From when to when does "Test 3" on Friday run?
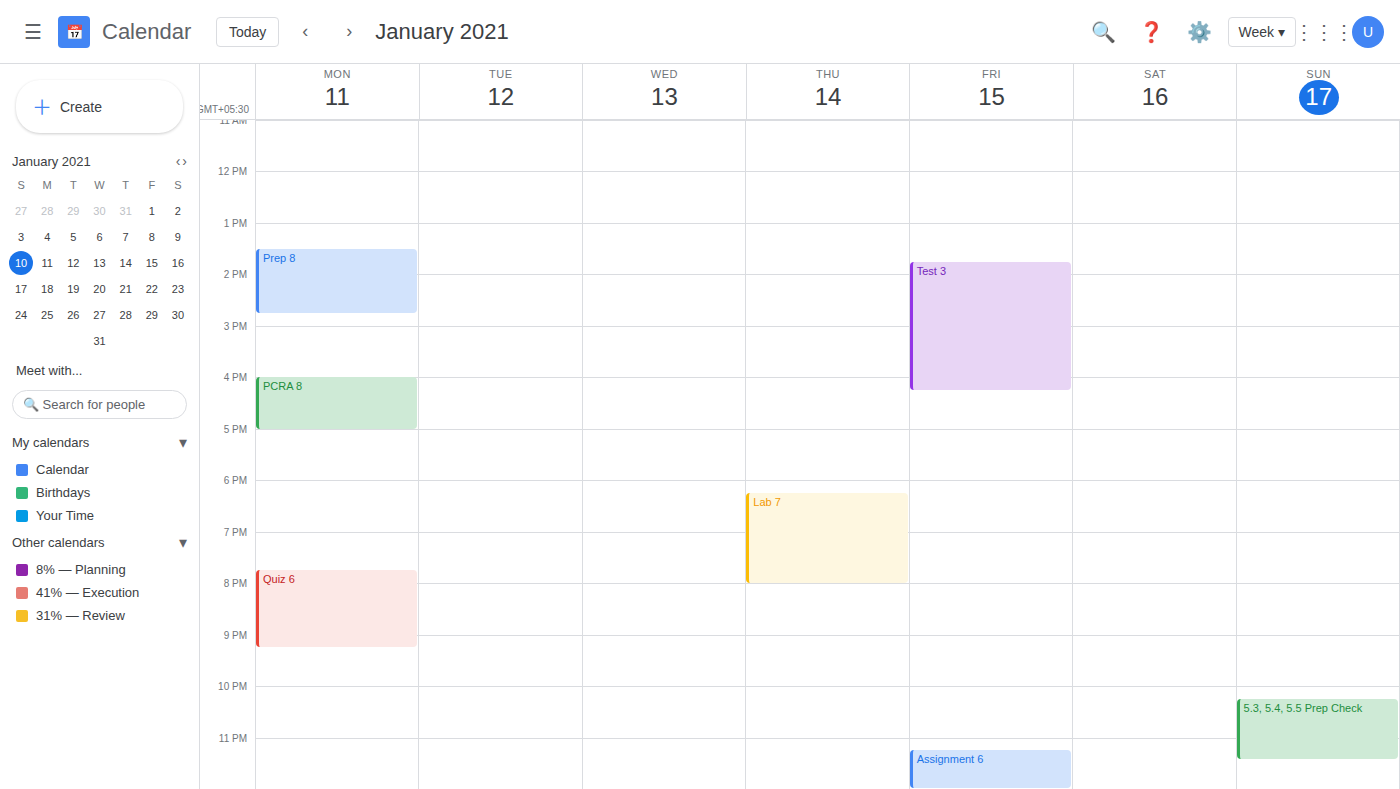
1:45 PM to 4:15 PM